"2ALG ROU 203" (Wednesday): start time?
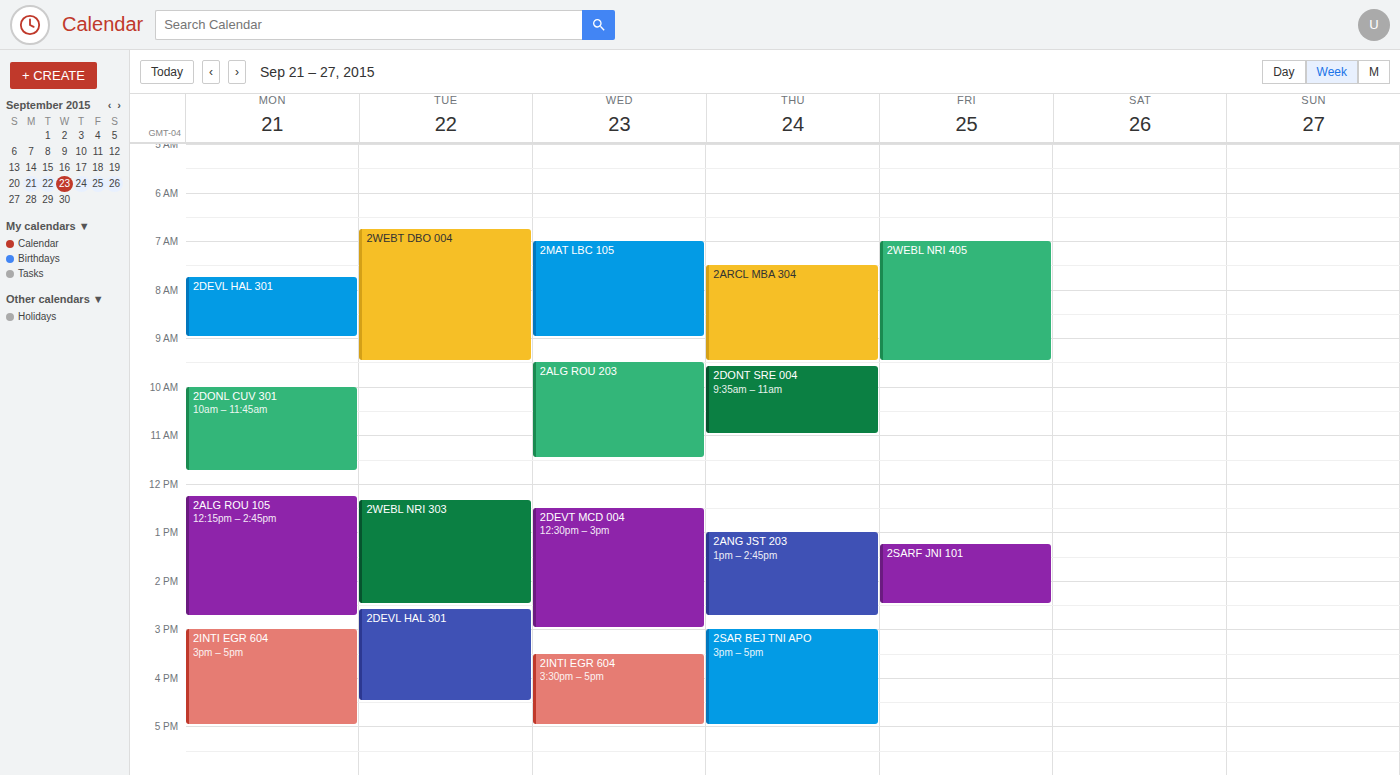
9:30 AM